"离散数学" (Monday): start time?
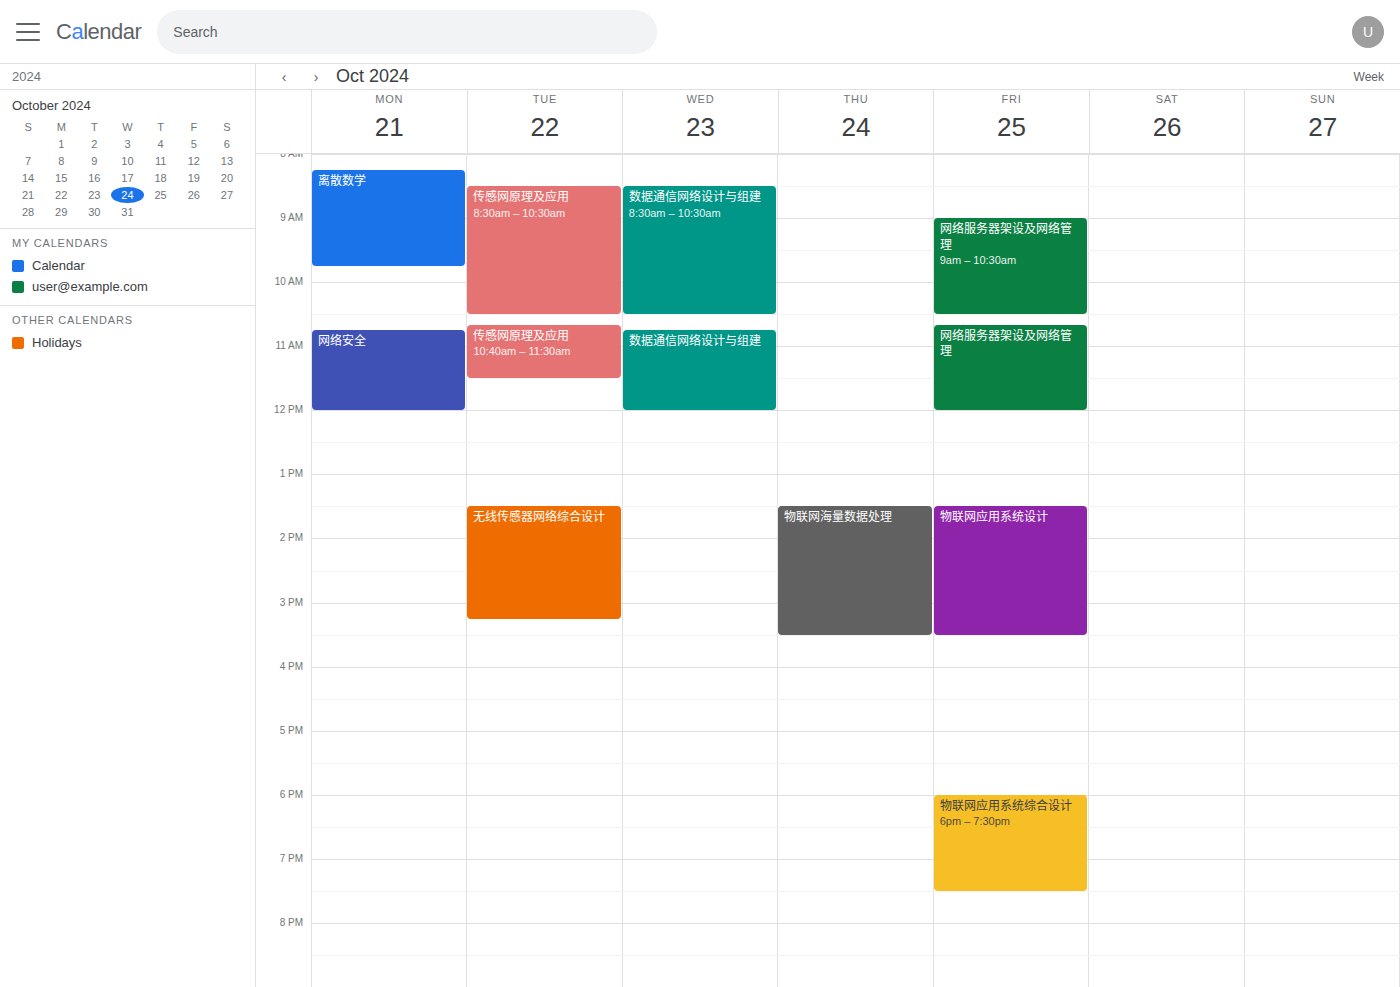
8:15 AM